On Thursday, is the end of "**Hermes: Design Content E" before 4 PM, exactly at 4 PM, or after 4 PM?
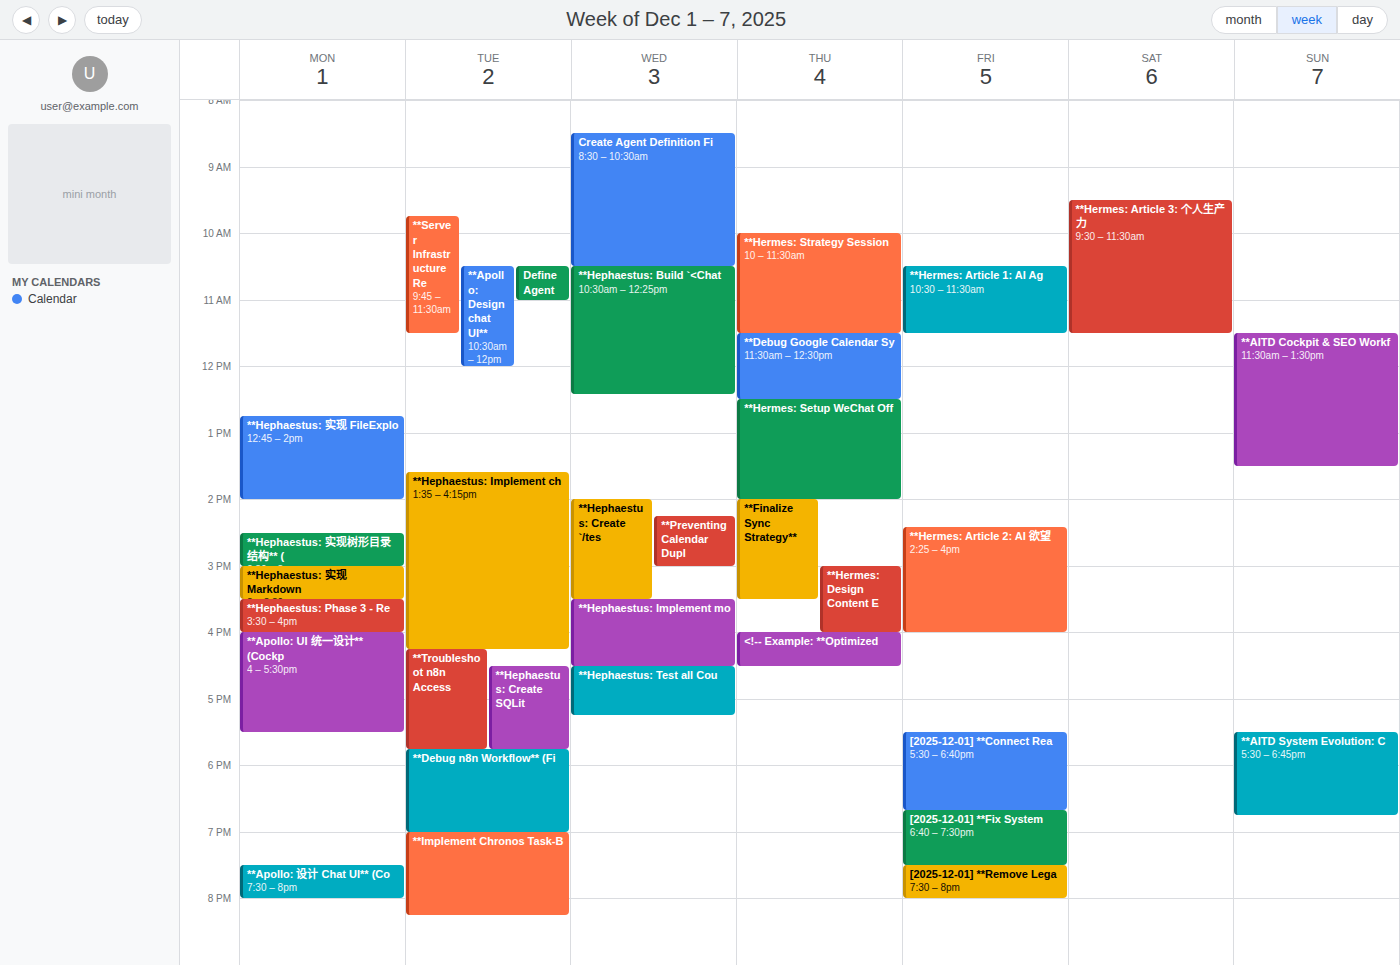
4:00 PM -- exactly at 4 PM, on the 4 PM line.